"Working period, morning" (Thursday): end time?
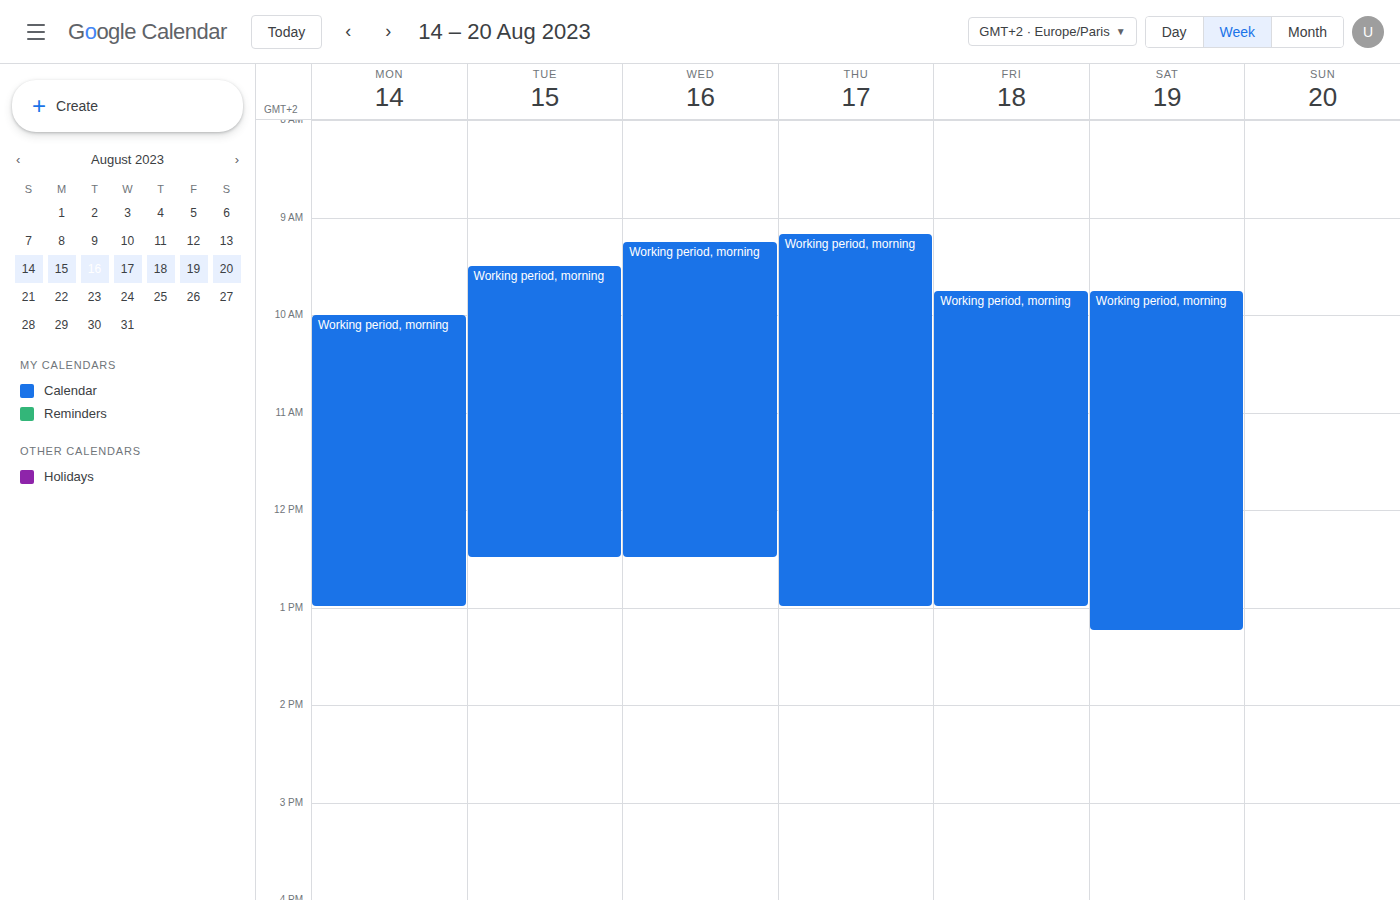
1:00 PM